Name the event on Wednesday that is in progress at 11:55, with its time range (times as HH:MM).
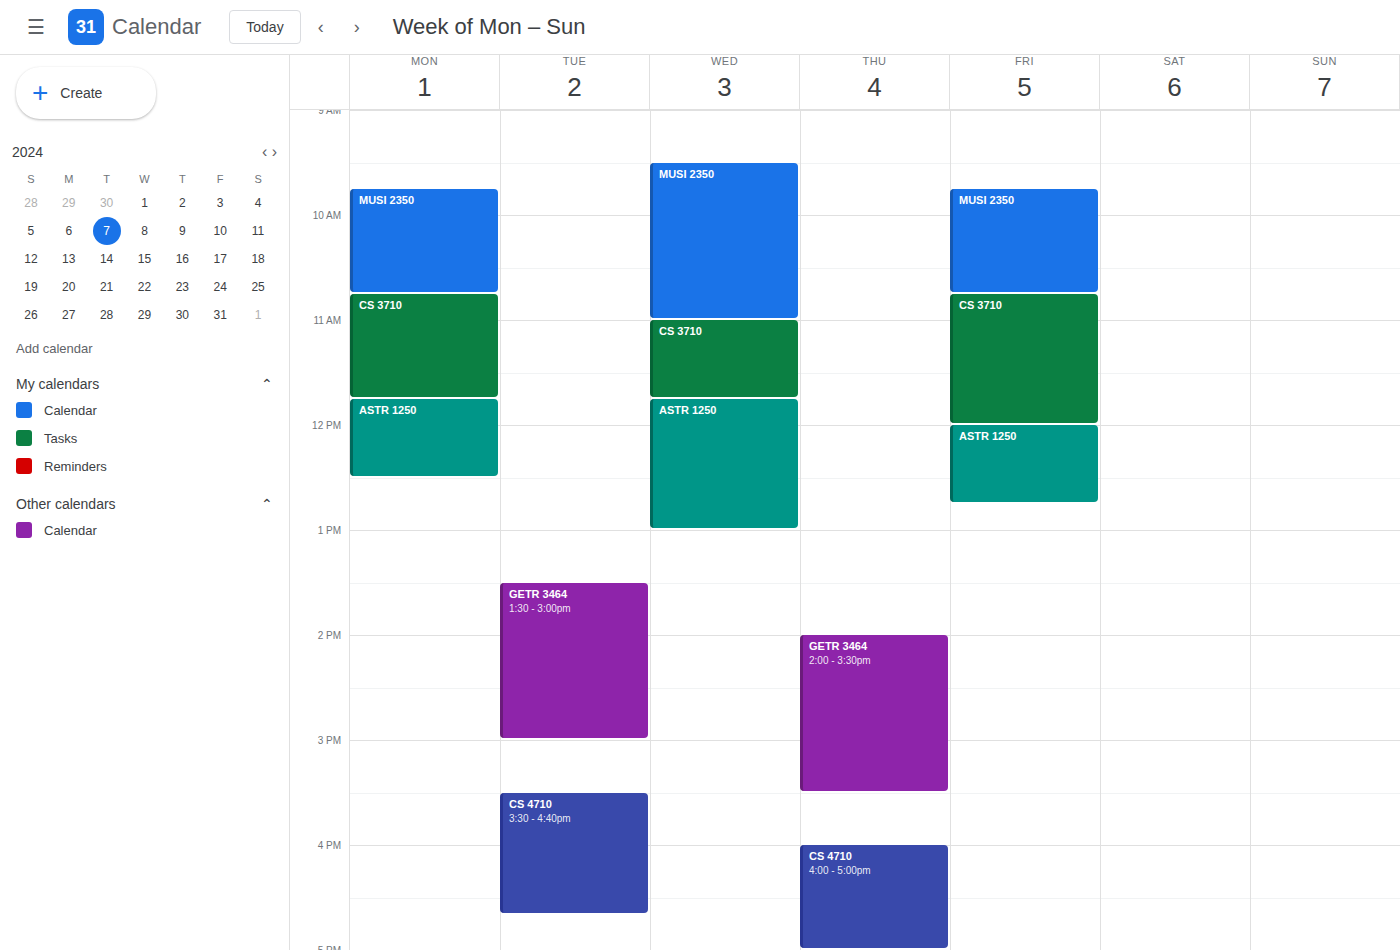
"ASTR 1250", 11:45 to 13:00